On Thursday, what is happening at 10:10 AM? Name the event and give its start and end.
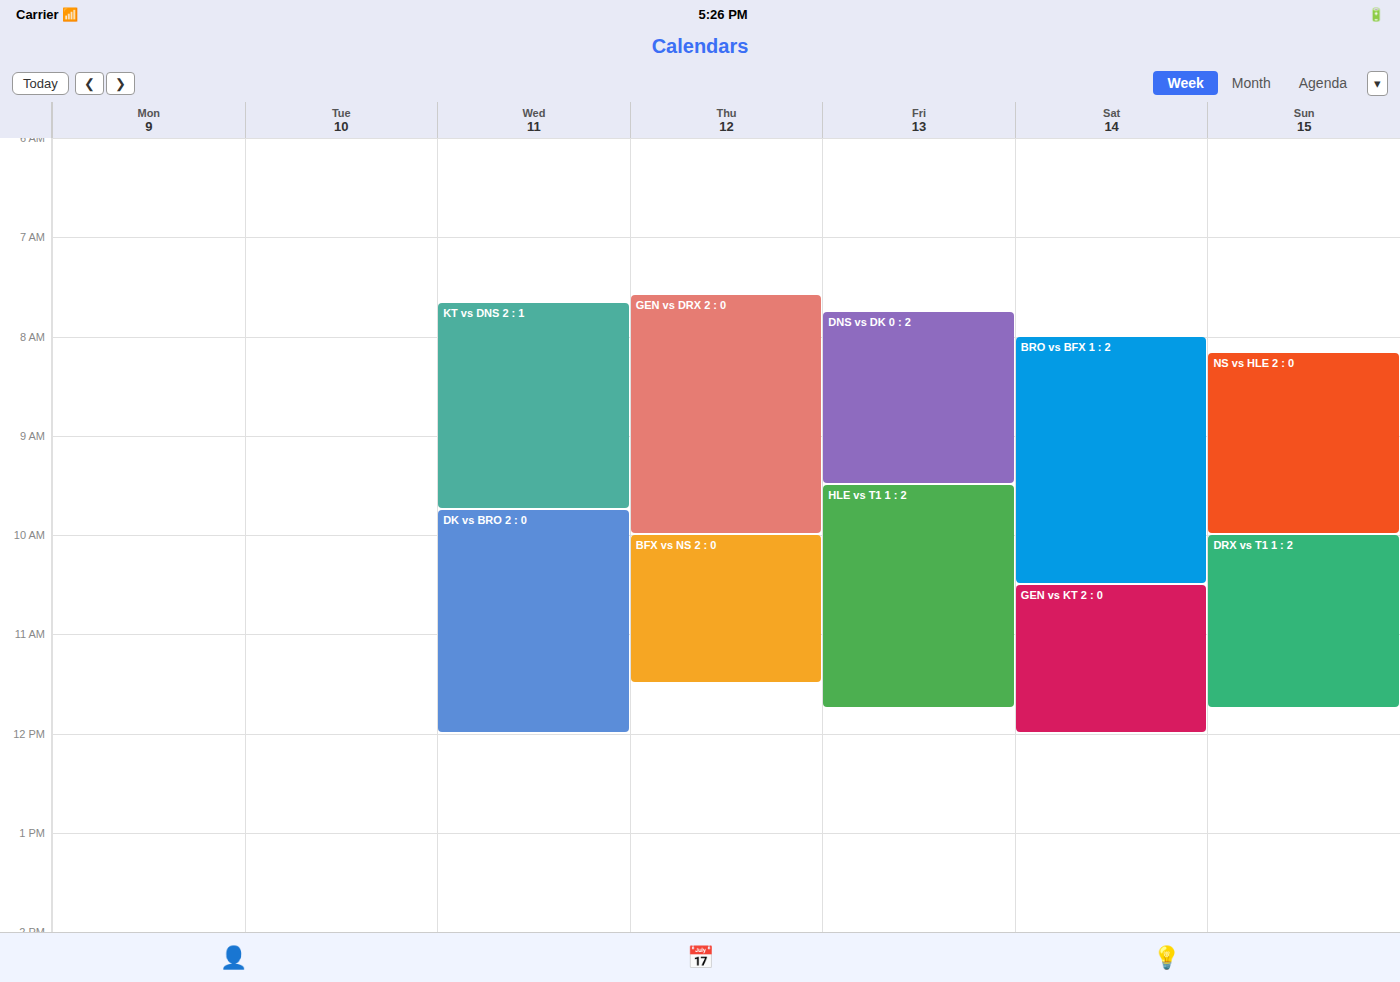
"BFX vs NS 2 : 0", 10:00 AM to 11:30 AM